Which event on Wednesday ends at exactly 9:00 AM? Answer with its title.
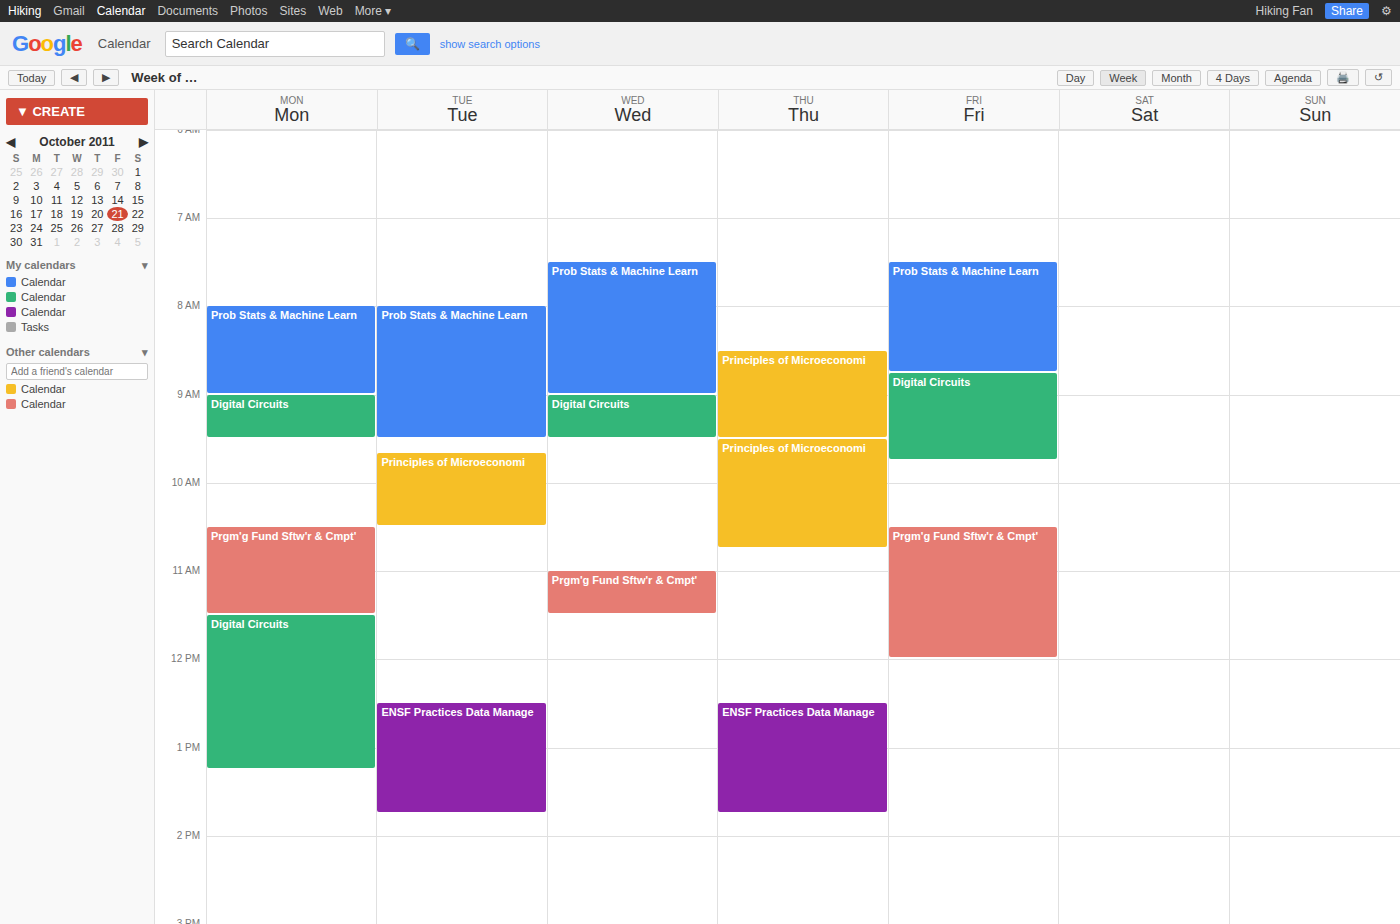
"Prob Stats & Machine Learn"